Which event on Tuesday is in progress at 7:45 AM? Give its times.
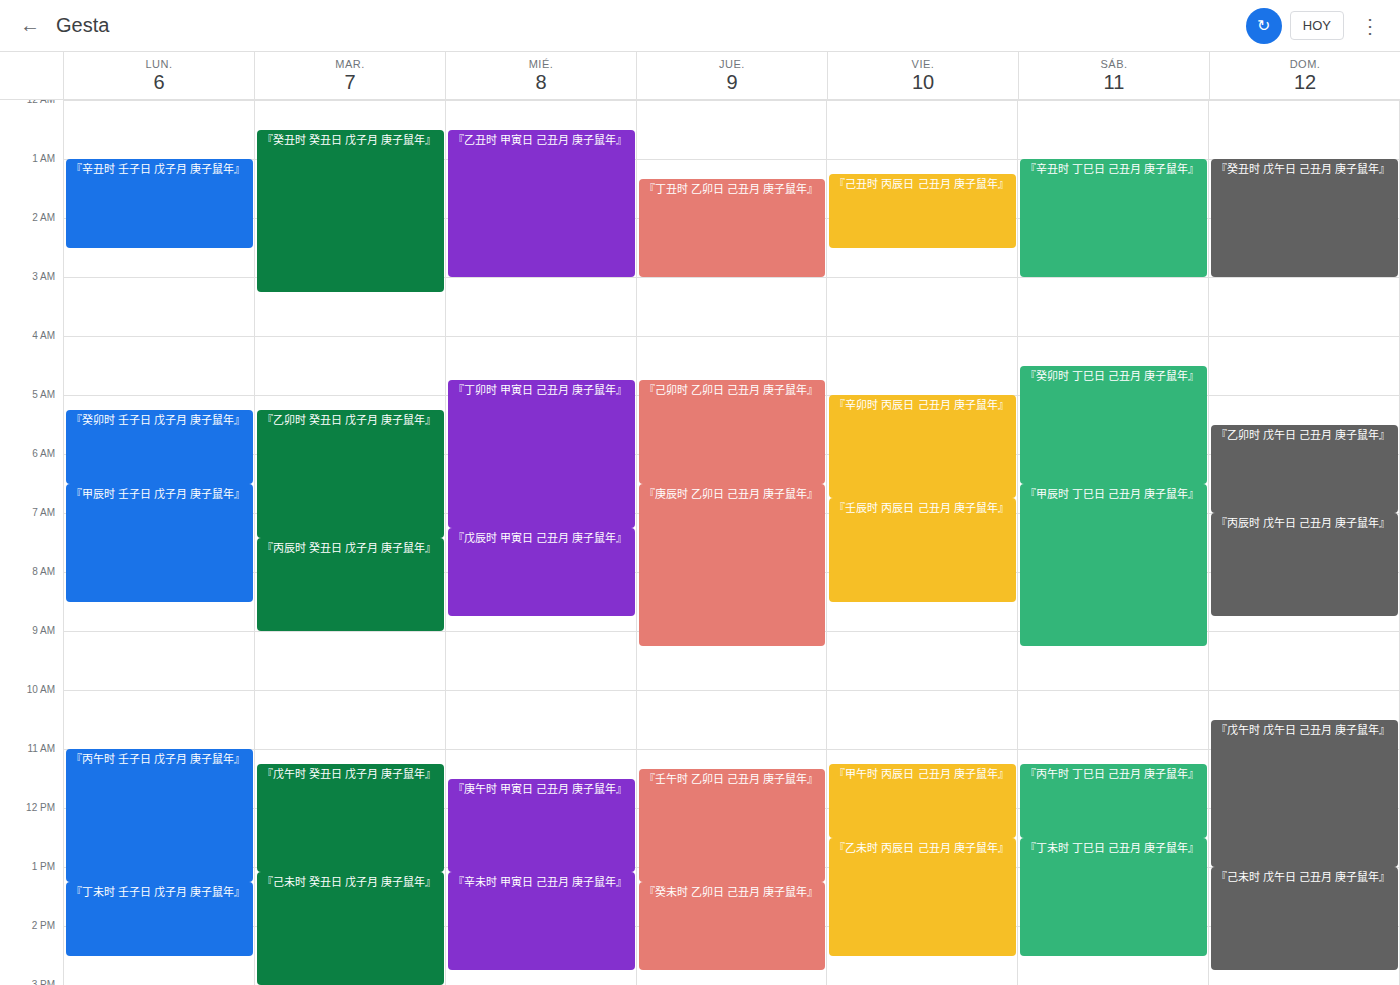
"『丙辰时 癸丑日 戊子月 庚子鼠年』", 7:25 AM to 9:00 AM